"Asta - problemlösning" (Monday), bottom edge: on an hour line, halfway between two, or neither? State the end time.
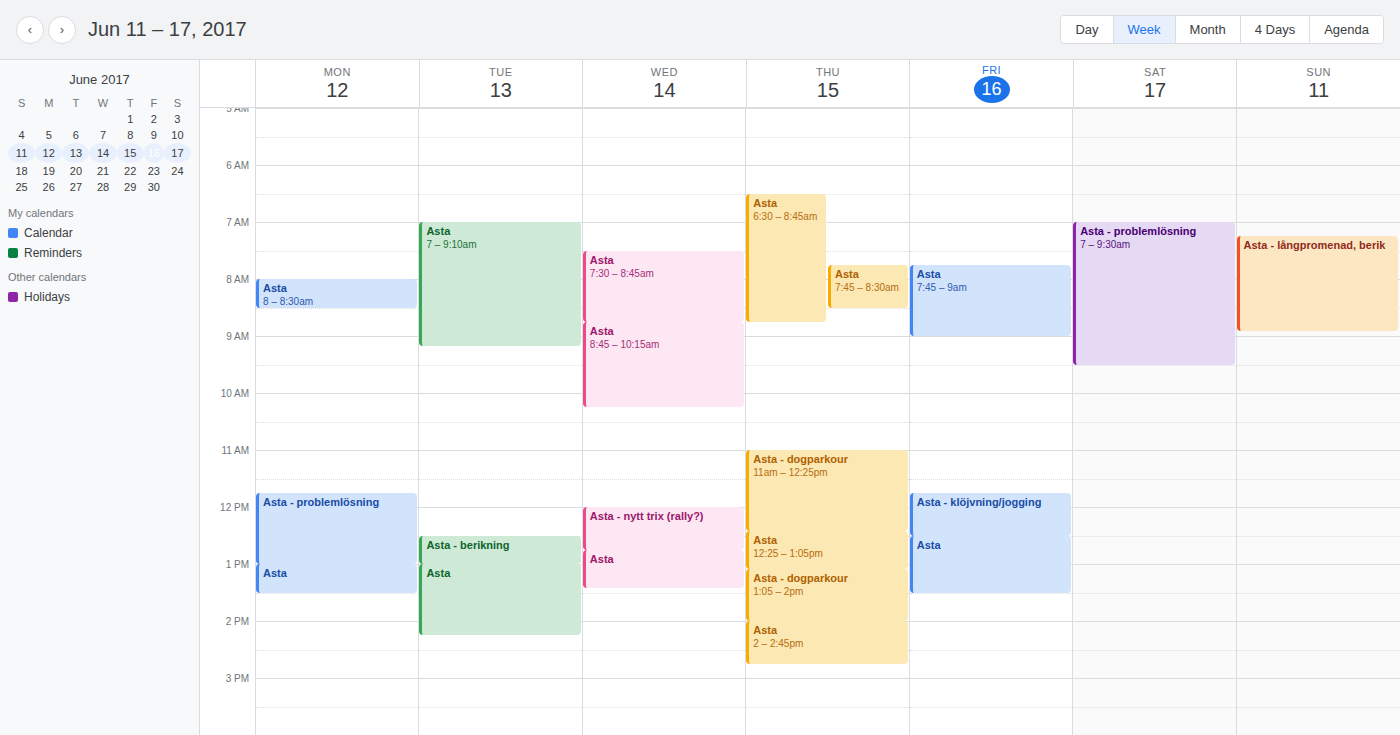
1:00 PM -- exactly on the 1 PM line.